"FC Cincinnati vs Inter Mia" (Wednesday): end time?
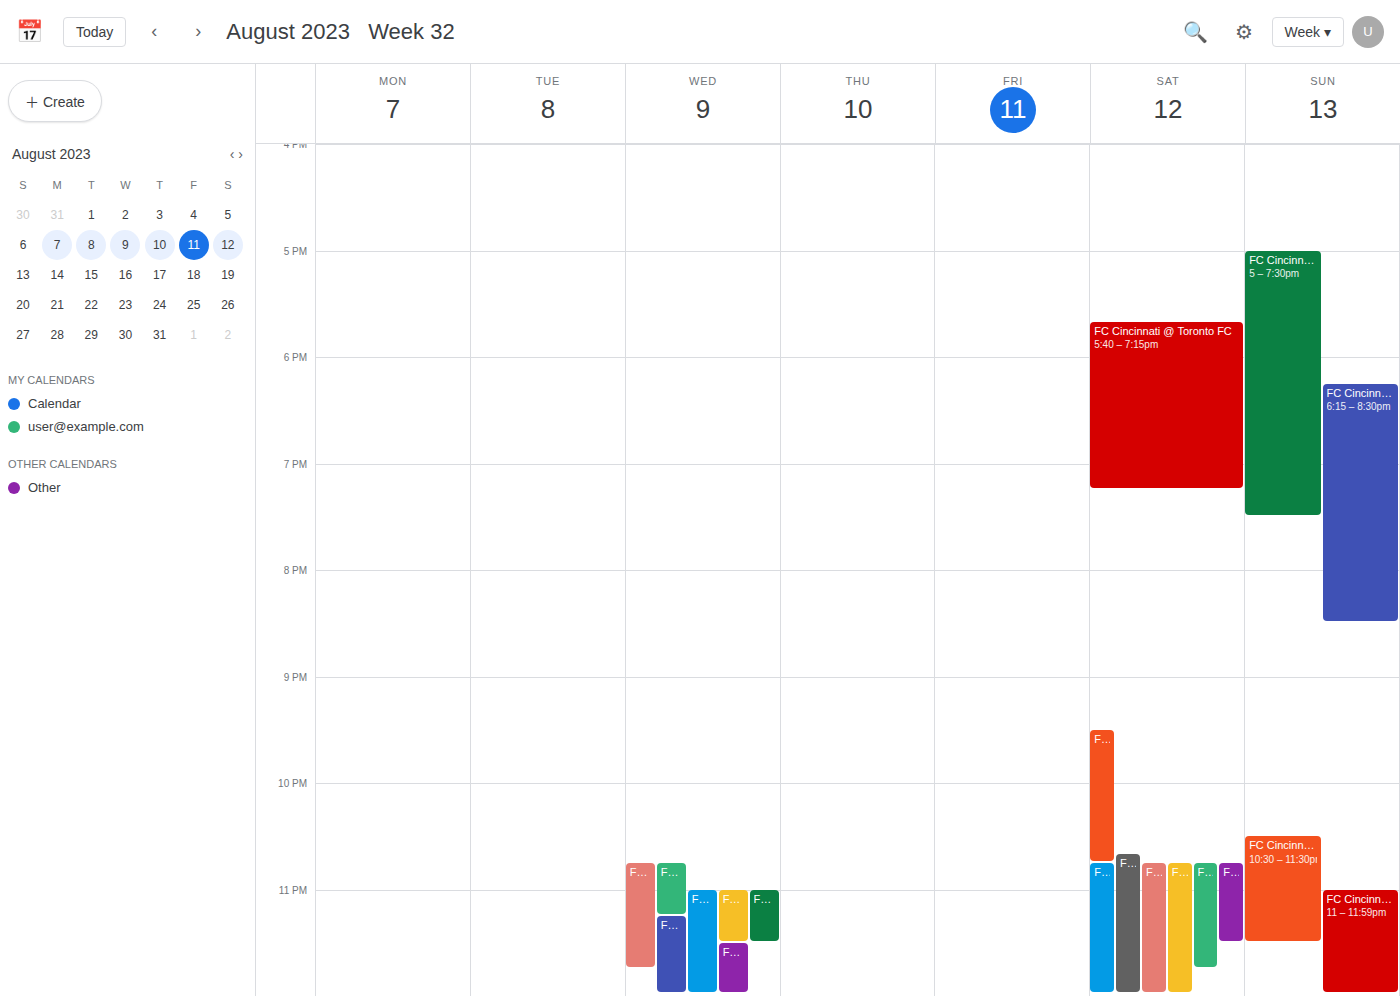
11:45 PM